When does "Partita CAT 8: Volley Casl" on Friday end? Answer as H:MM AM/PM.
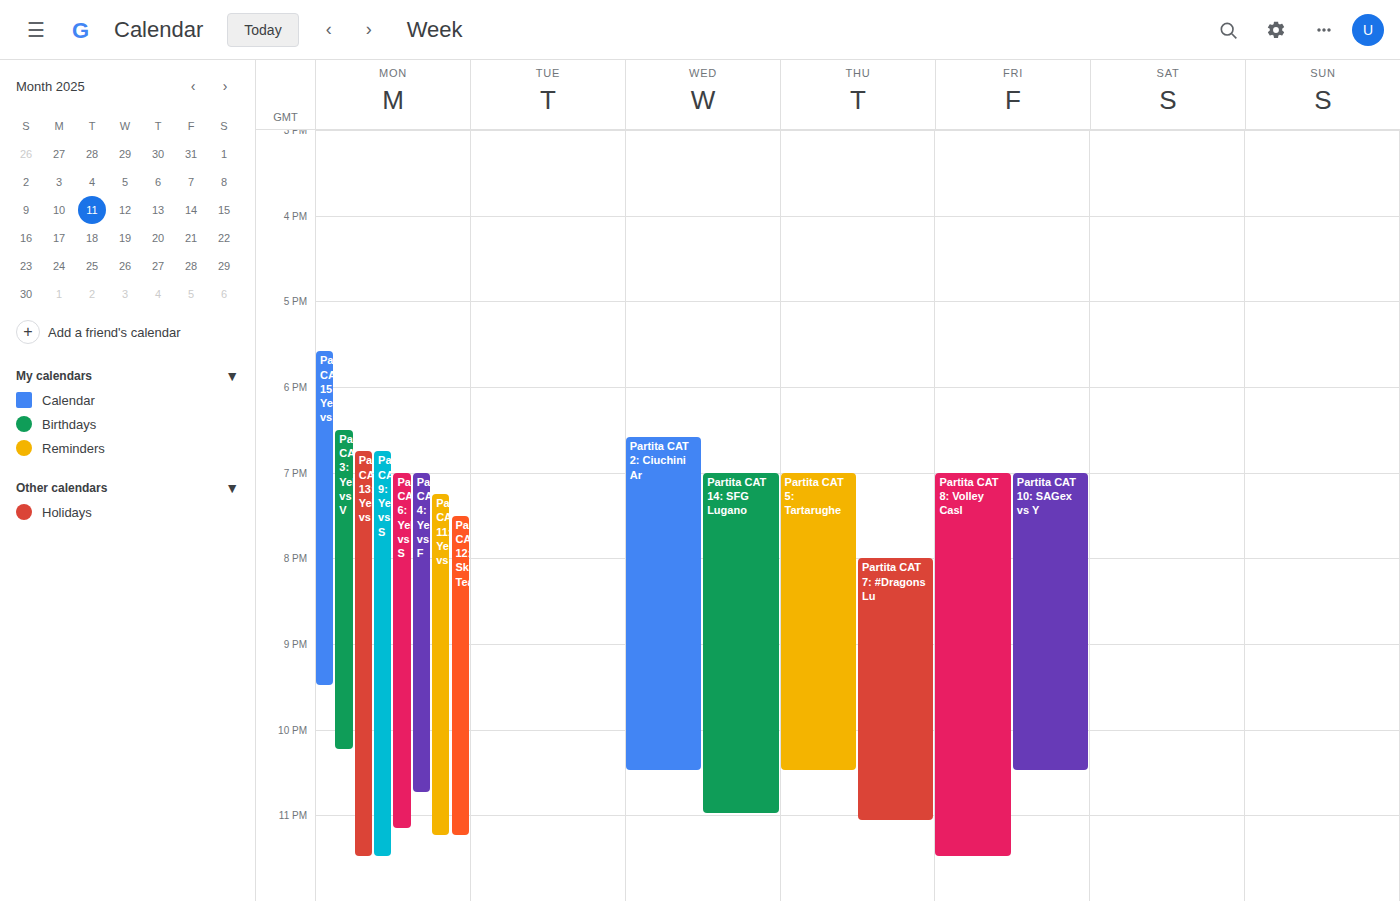
11:30 PM